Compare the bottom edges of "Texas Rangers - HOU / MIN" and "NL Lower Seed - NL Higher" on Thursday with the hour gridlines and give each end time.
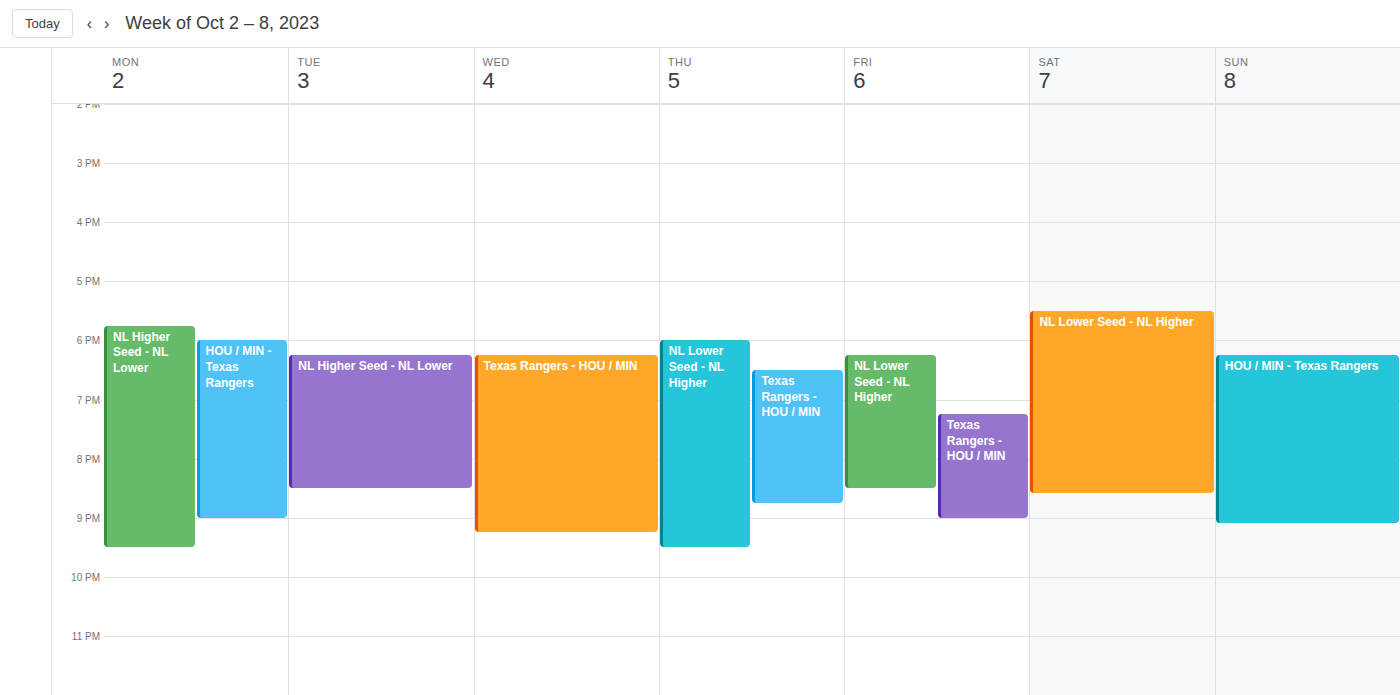
"Texas Rangers - HOU / MIN": 8:45 PM, neither: three quarters of the way from the 8 PM line to the 9 PM line. "NL Lower Seed - NL Higher": 9:30 PM, halfway between the 9 PM and 10 PM lines.